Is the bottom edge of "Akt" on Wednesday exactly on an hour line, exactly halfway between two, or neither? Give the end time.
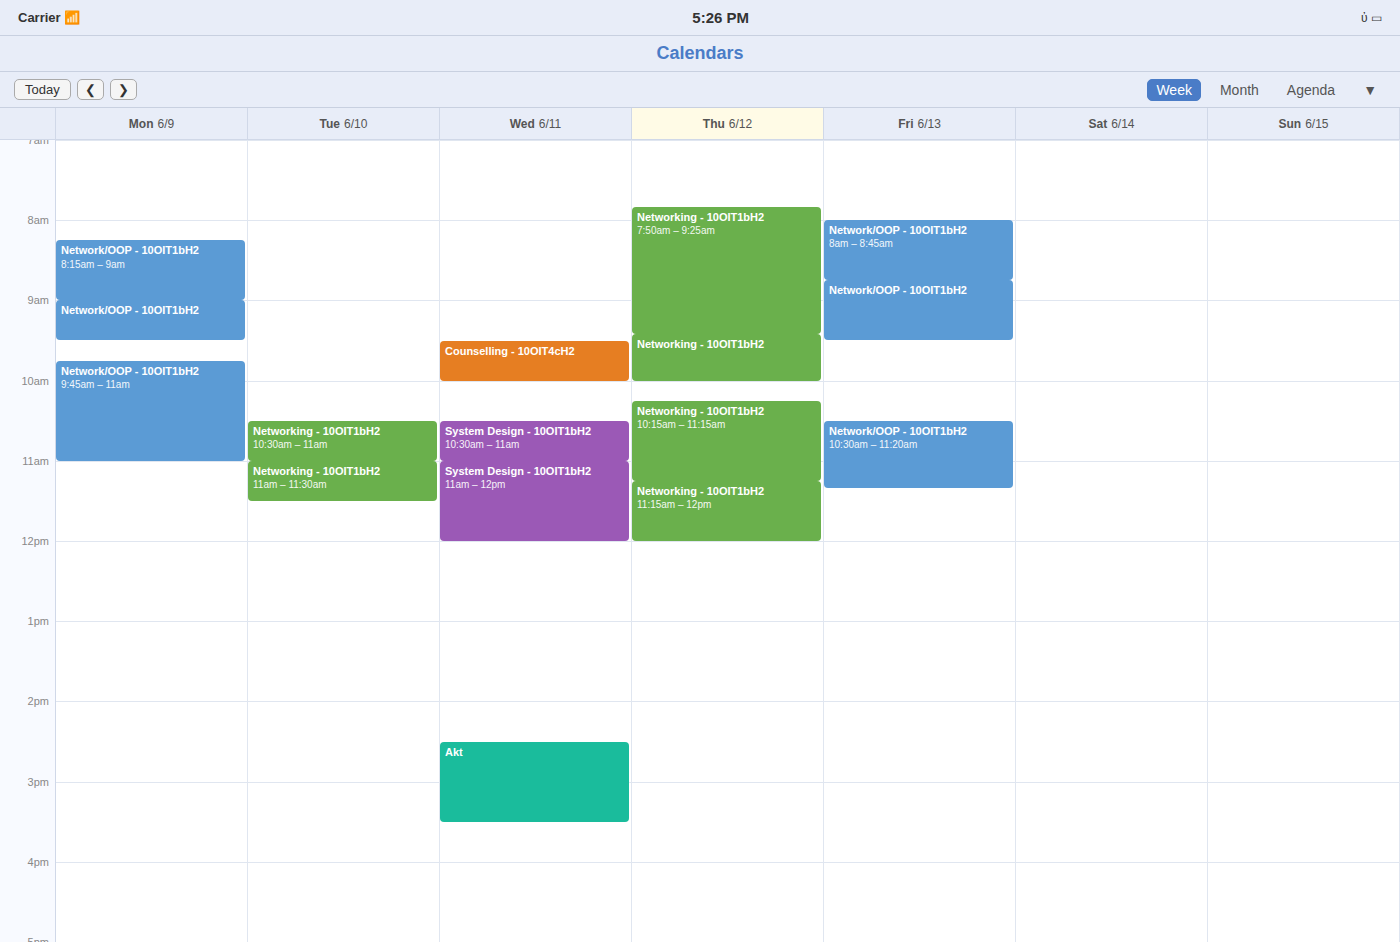
15:30 -- halfway between the 15:00 and 16:00 lines.